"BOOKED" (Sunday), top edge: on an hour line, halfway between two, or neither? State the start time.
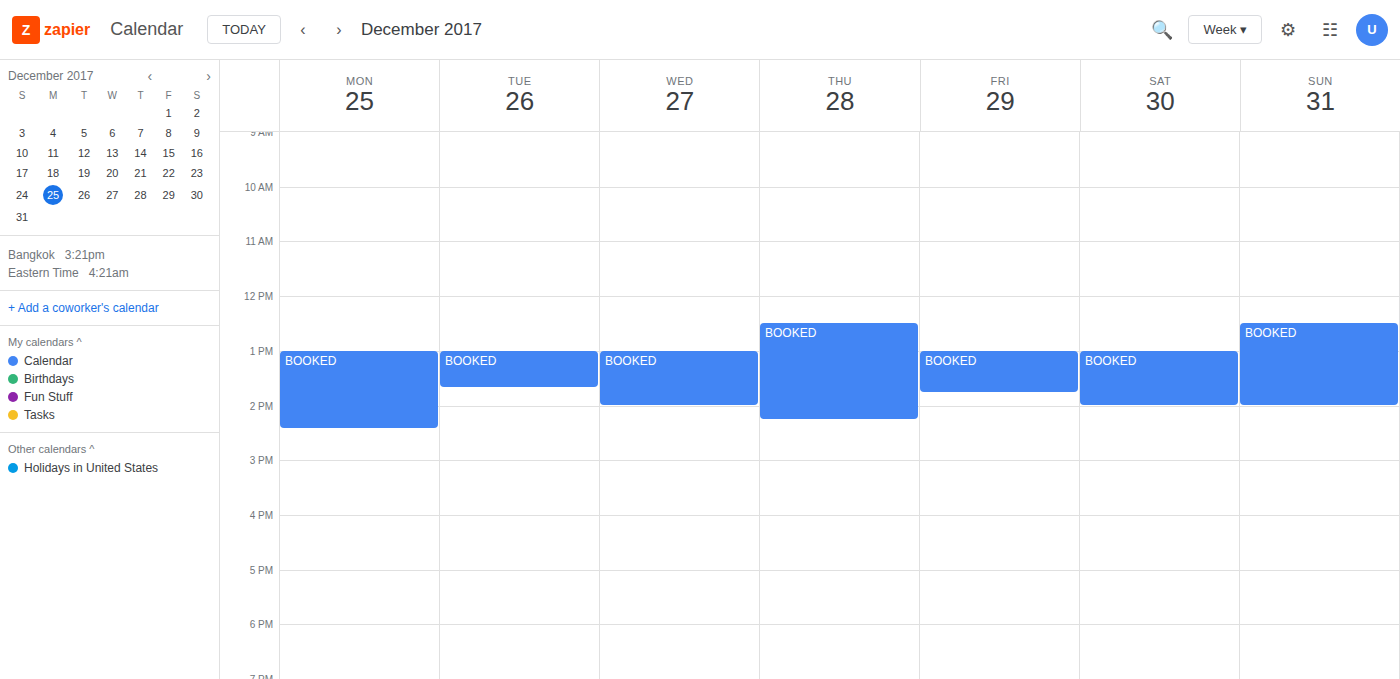
12:30 PM -- halfway between the 12 PM and 1 PM lines.